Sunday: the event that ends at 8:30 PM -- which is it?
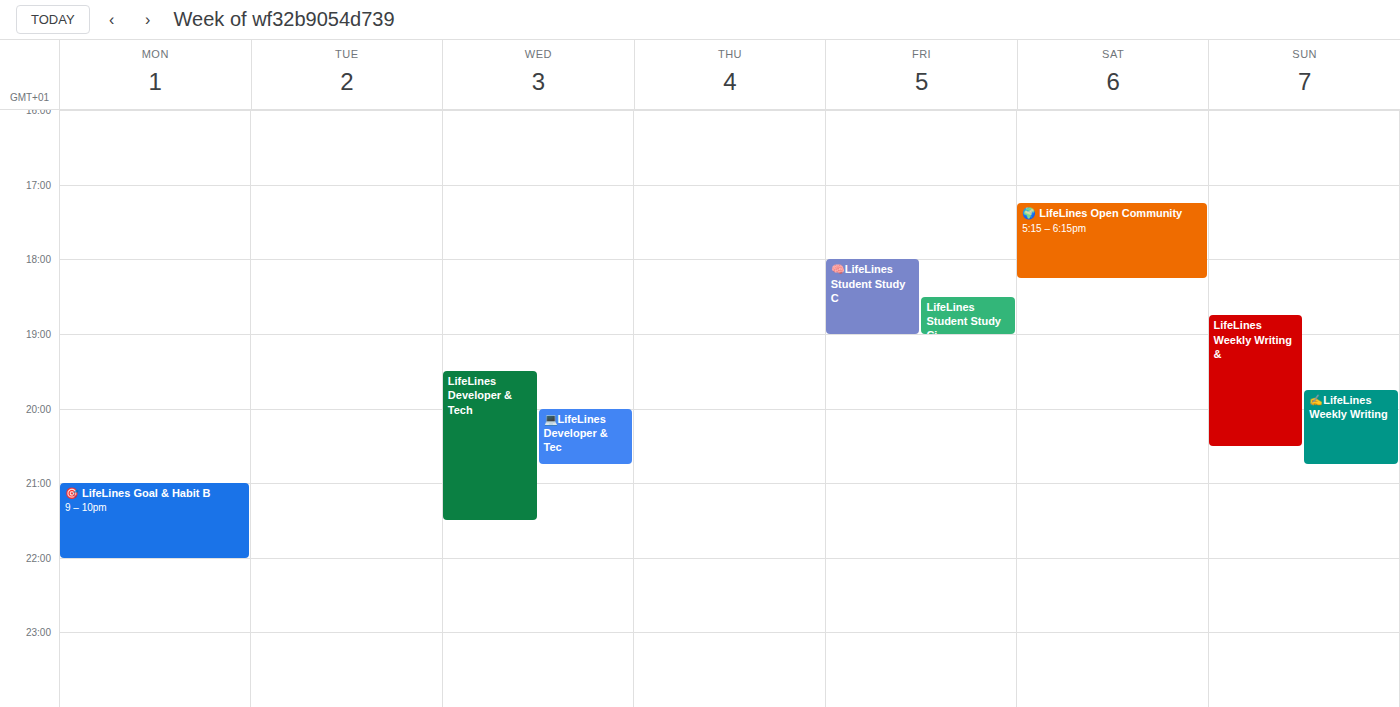
"LifeLines Weekly Writing &"